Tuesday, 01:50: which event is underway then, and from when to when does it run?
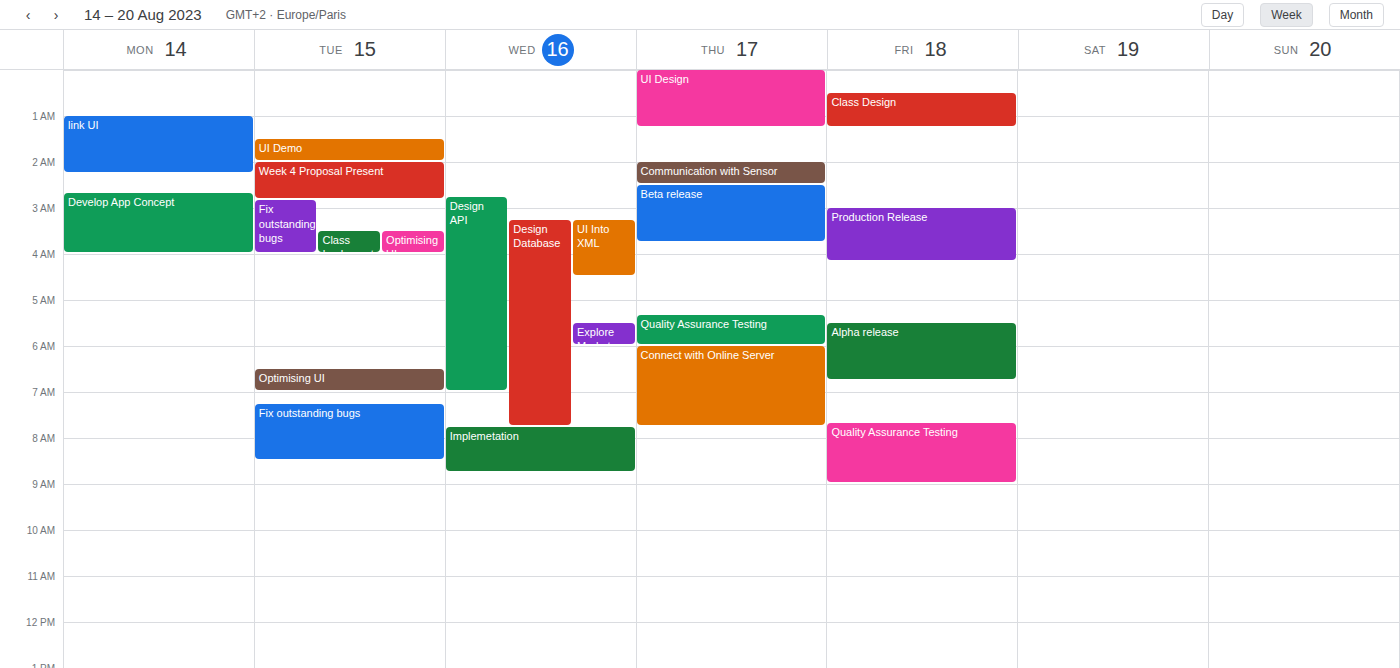
"UI Demo", 01:30 to 02:00